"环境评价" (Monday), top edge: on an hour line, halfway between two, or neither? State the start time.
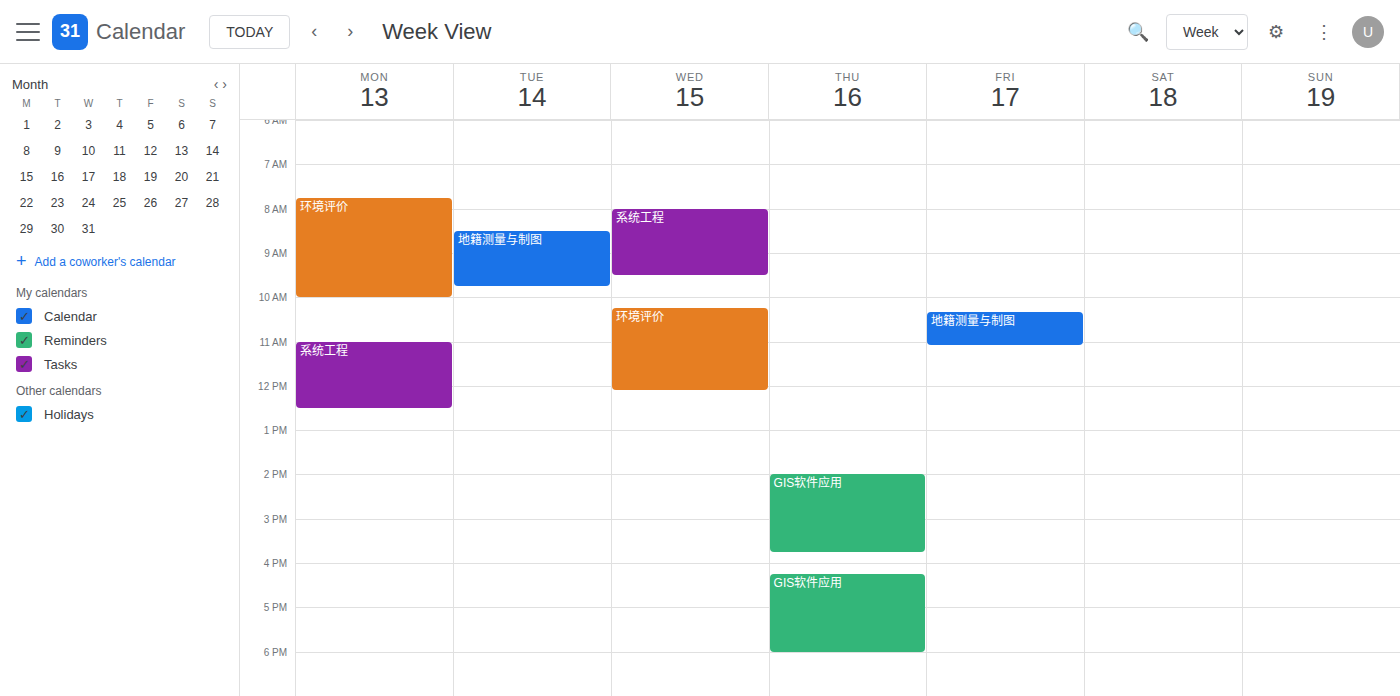
7:45 AM -- neither: three quarters of the way from the 7 AM line to the 8 AM line.